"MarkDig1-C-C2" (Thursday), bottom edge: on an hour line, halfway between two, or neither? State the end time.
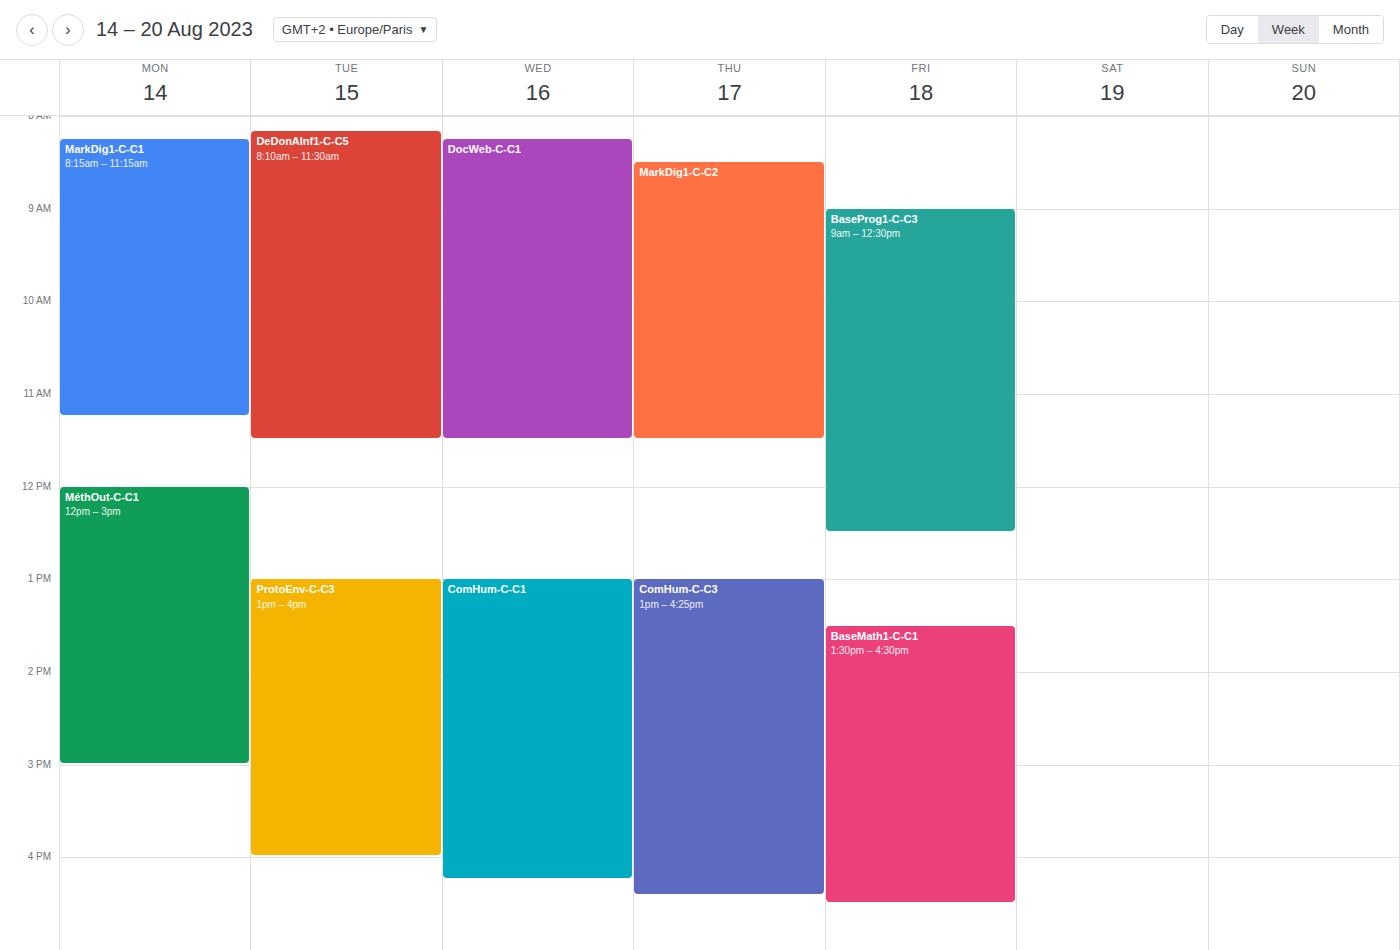
11:30 AM -- halfway between the 11 AM and 12 PM lines.